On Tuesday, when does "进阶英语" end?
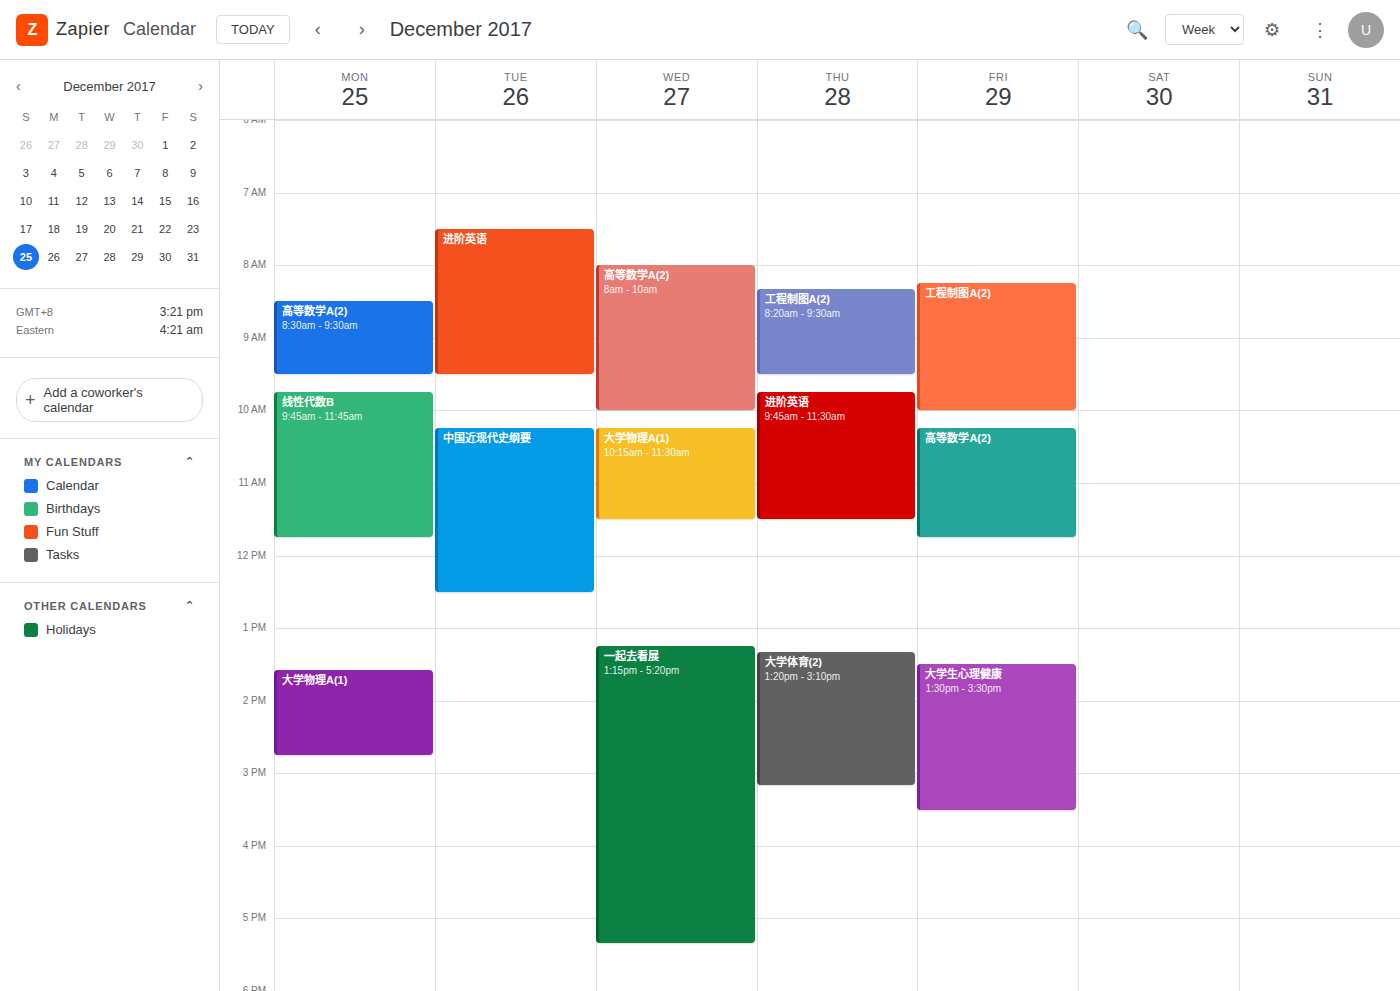
9:30 AM